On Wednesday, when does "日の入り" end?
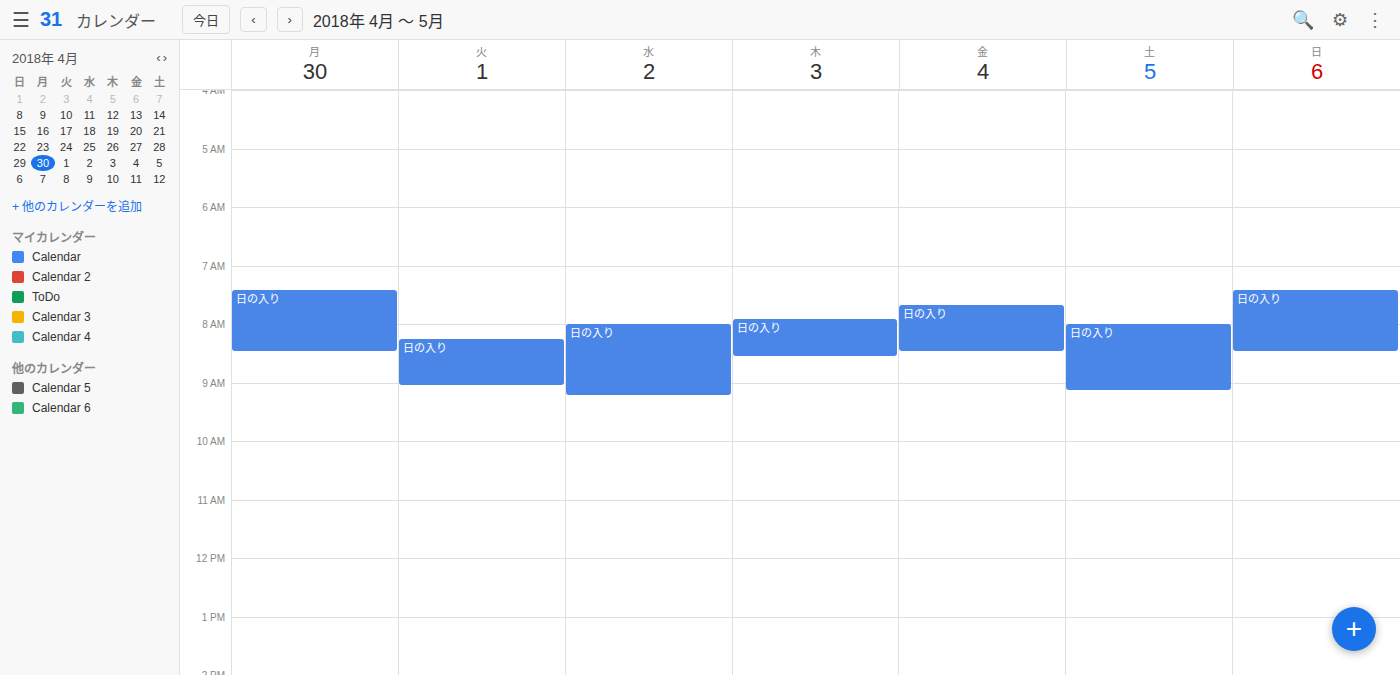
9:15 AM